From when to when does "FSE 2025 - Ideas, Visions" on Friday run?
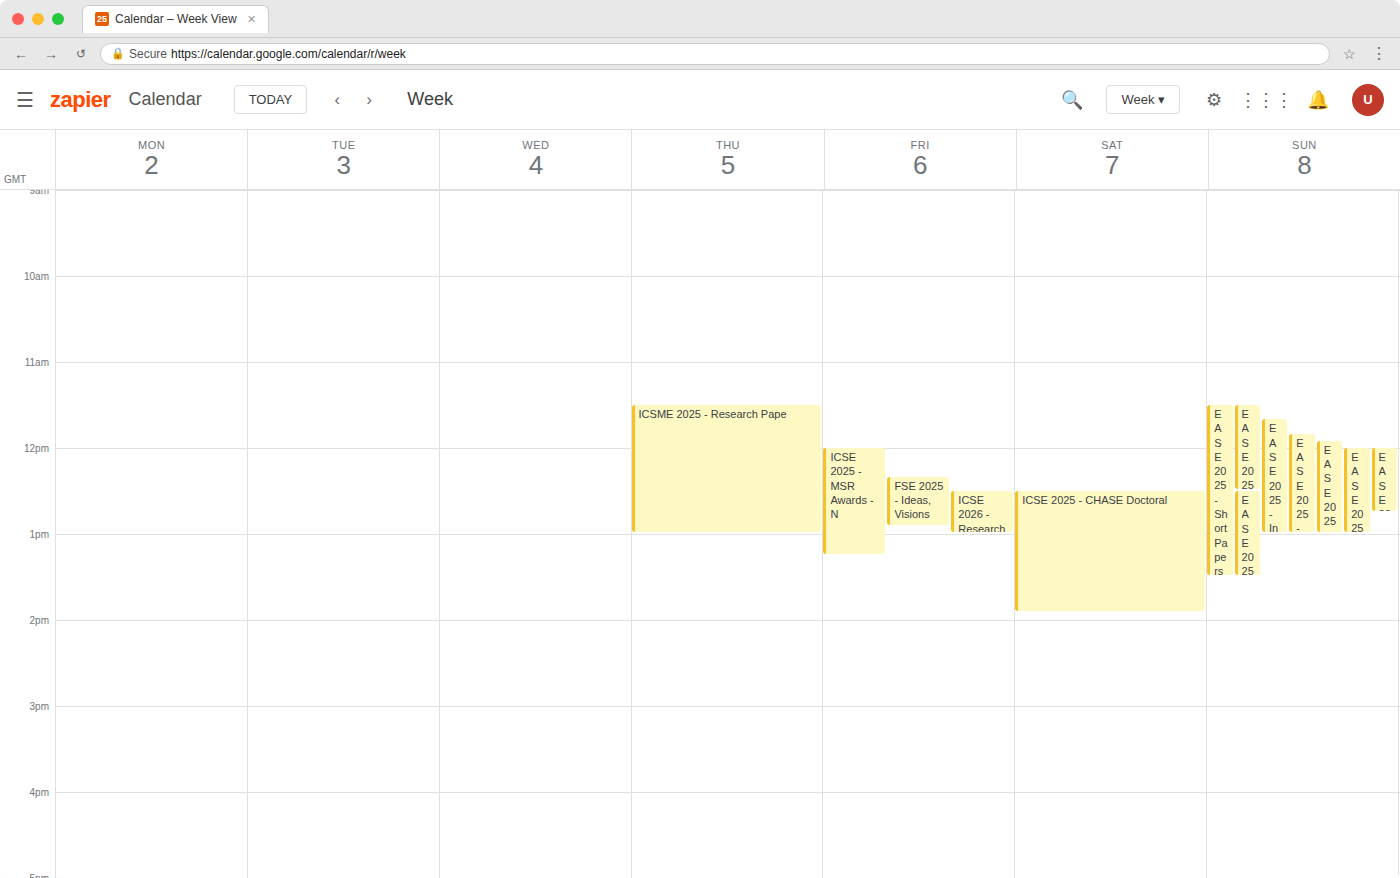
12:20 PM to 12:55 PM